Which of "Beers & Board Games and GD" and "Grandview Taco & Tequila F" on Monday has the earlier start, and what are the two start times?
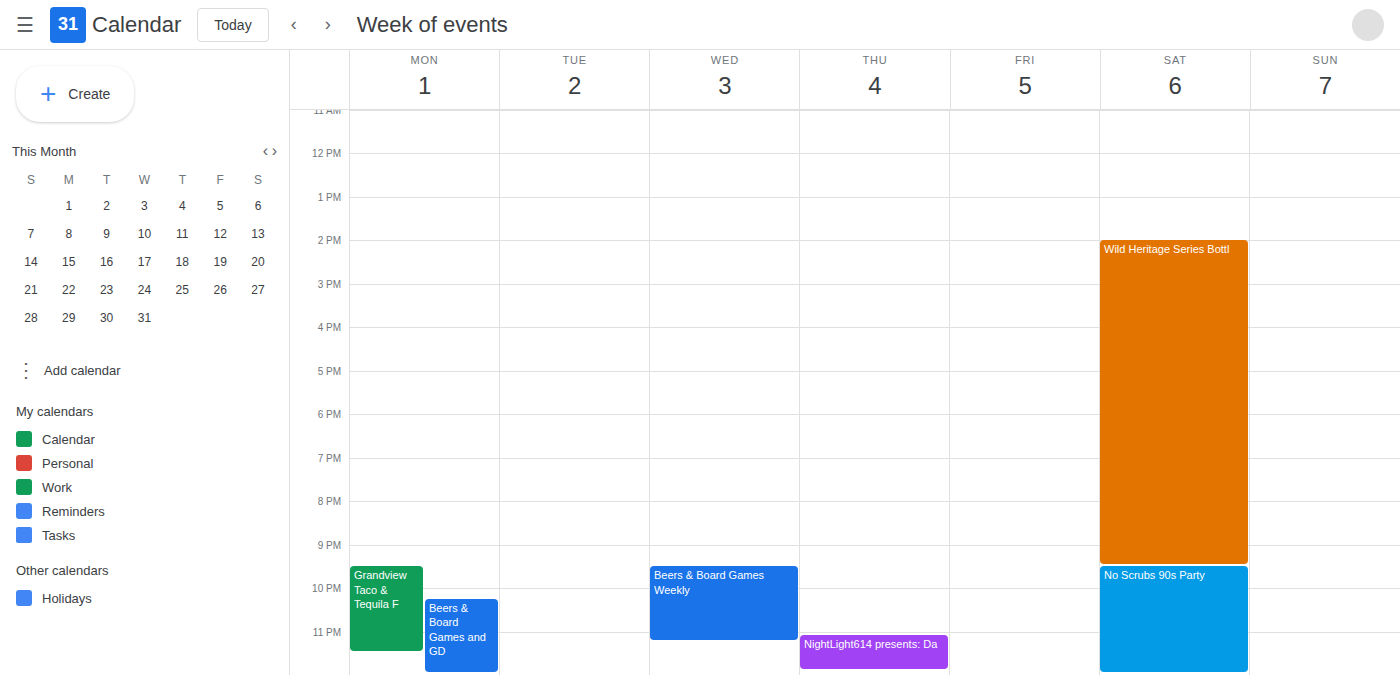
"Grandview Taco & Tequila F" 21:30; "Beers & Board Games and GD" 22:15.